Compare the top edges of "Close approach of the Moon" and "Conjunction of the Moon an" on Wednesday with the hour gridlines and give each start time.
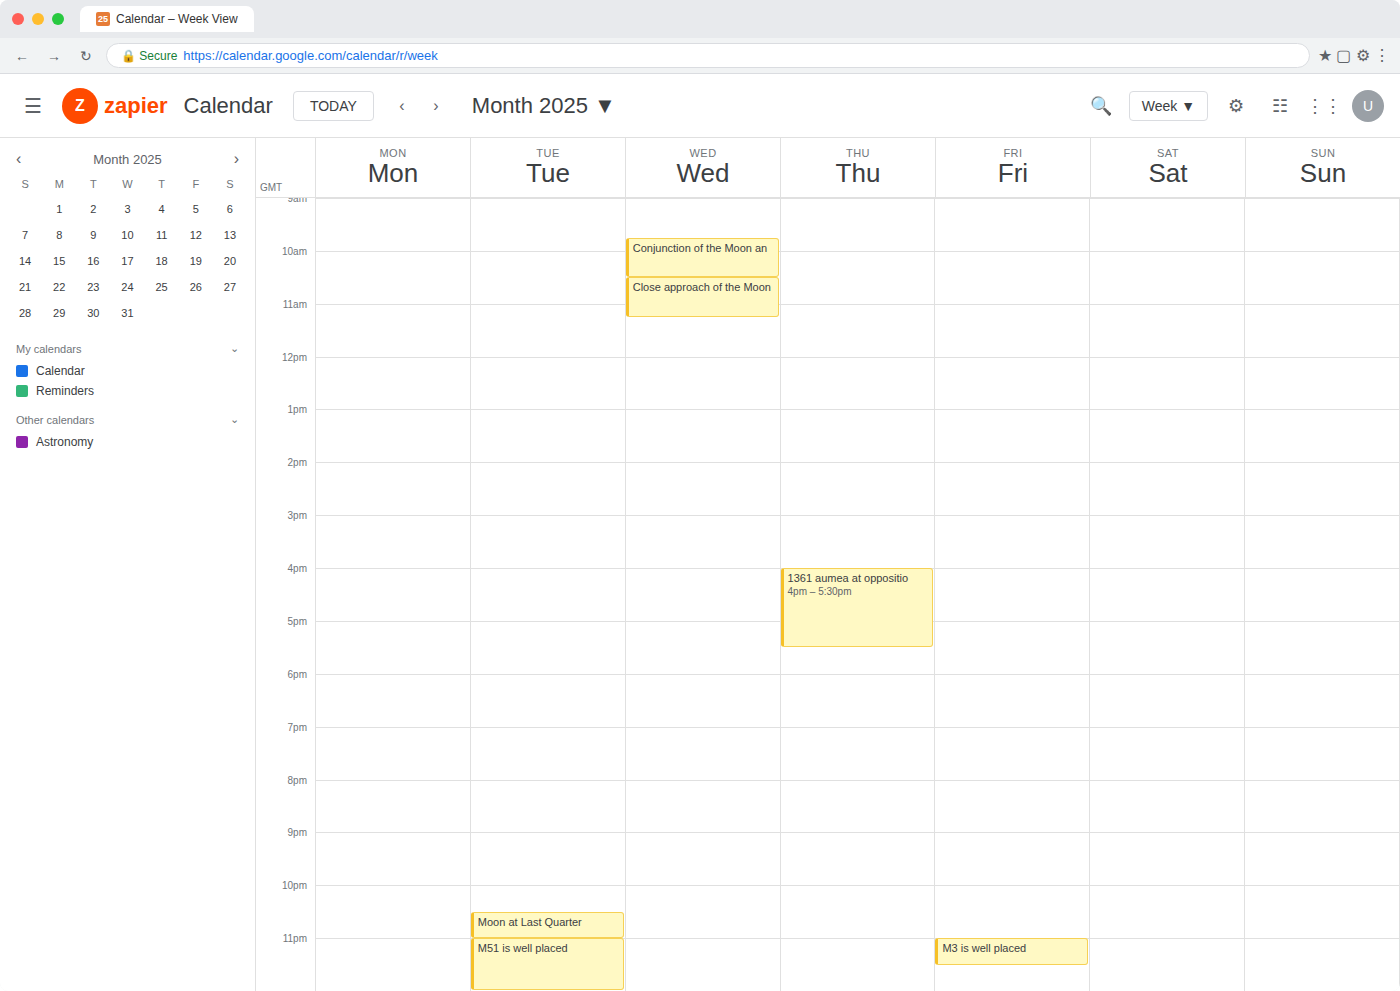
"Close approach of the Moon": 10:30 AM, halfway between the 10 AM and 11 AM lines. "Conjunction of the Moon an": 9:45 AM, neither: three quarters of the way from the 9 AM line to the 10 AM line.